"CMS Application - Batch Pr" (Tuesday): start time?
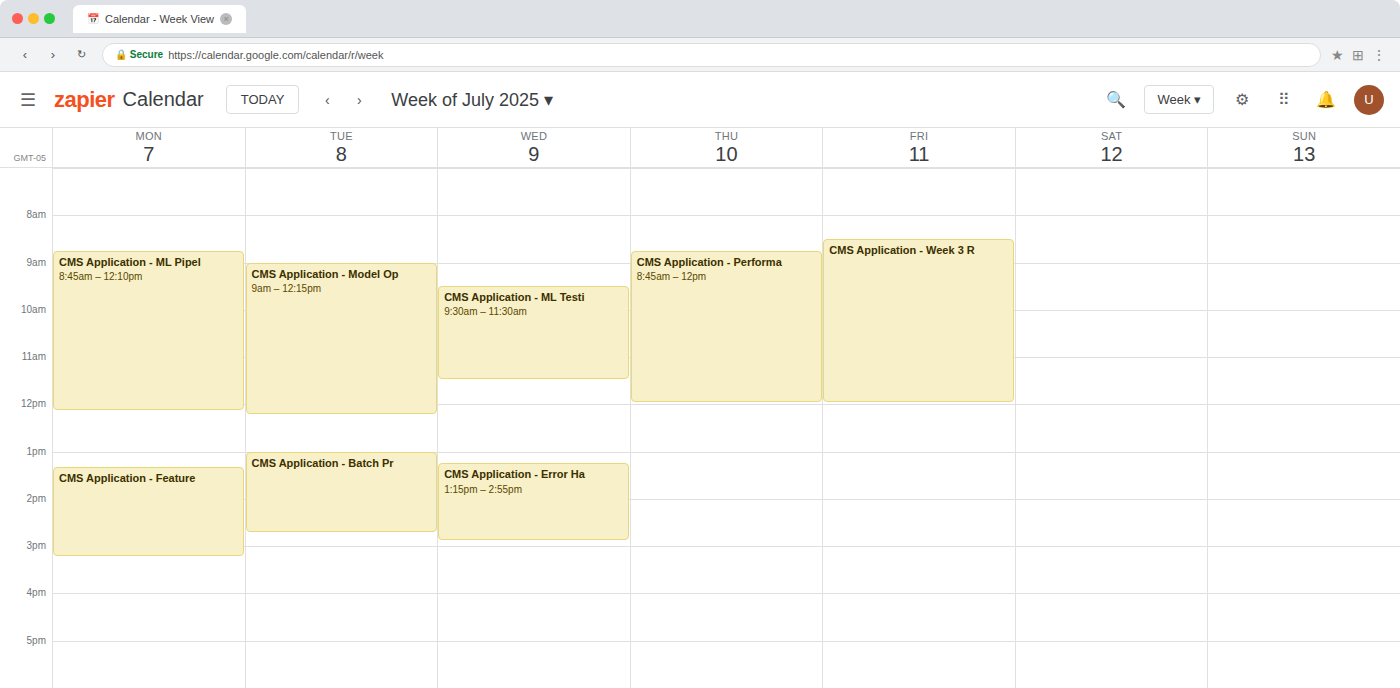
1:00 PM